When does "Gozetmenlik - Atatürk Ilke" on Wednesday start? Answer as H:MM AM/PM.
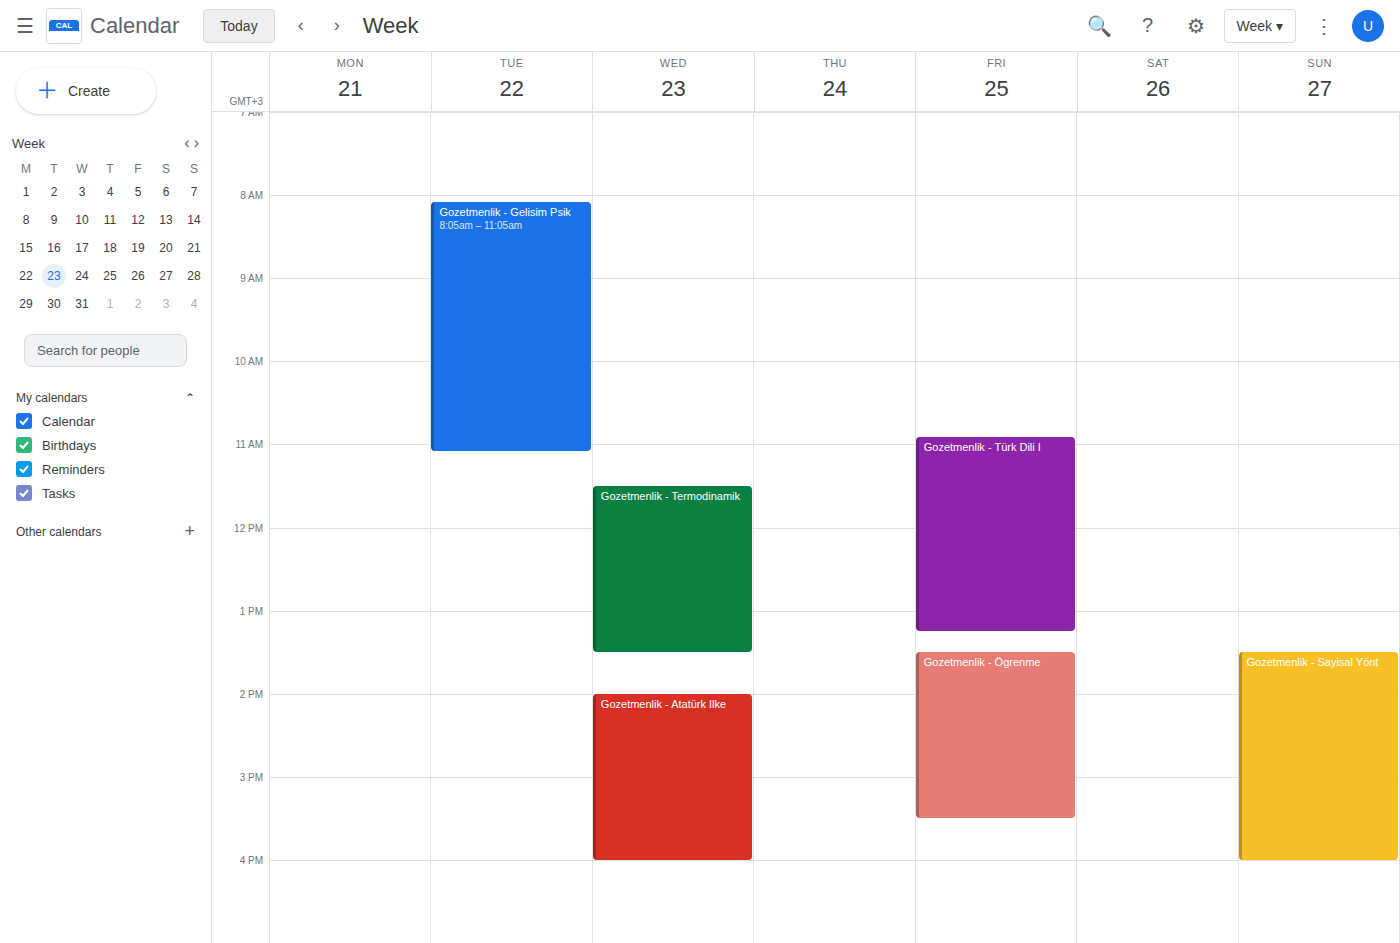
2:00 PM